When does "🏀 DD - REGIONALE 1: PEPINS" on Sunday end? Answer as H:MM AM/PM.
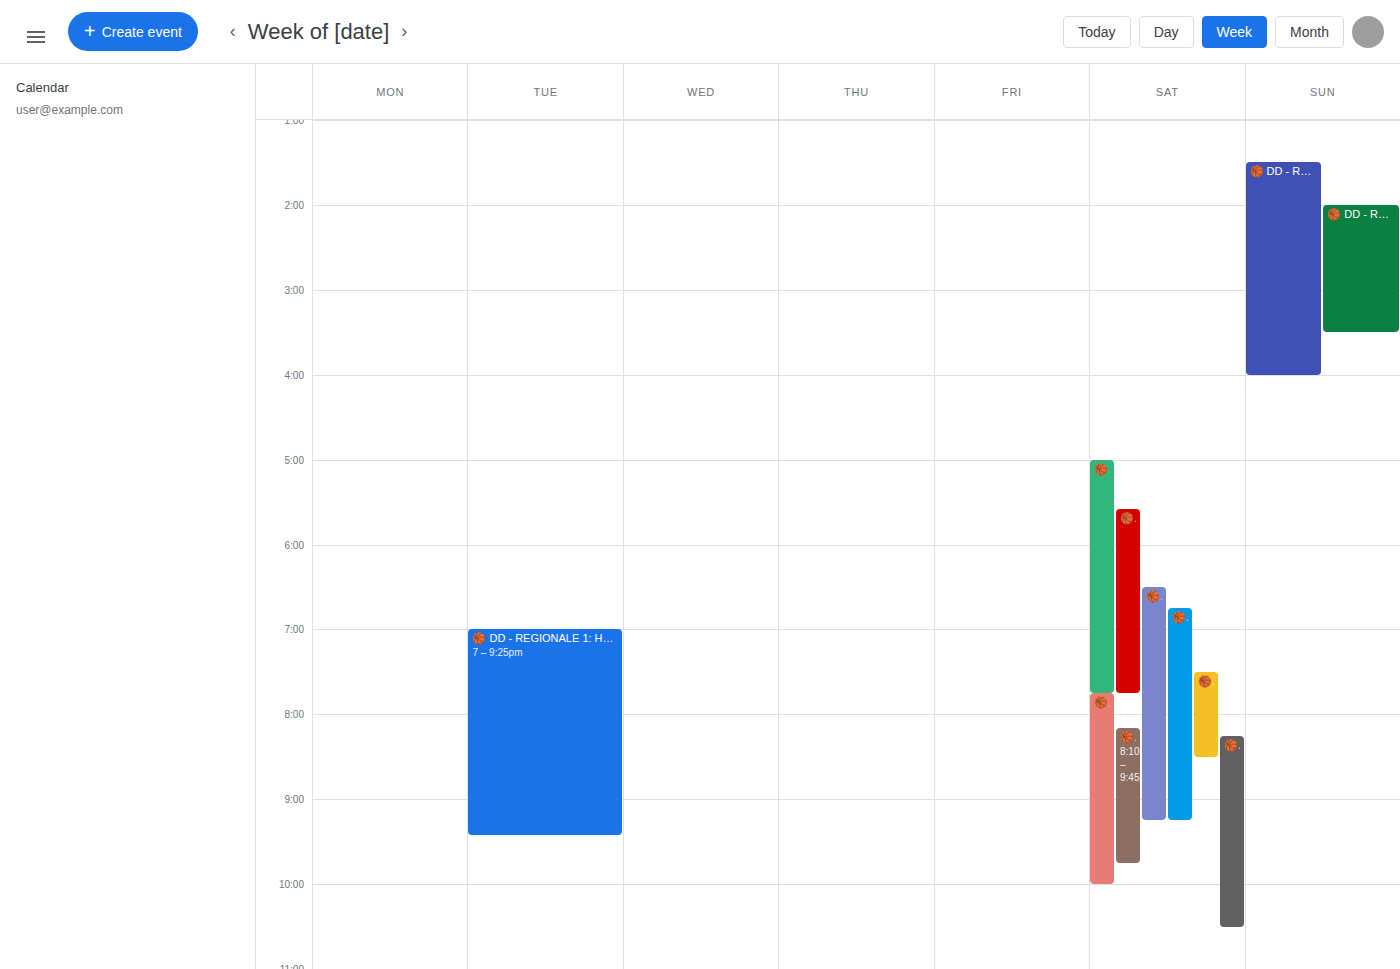
3:30 PM